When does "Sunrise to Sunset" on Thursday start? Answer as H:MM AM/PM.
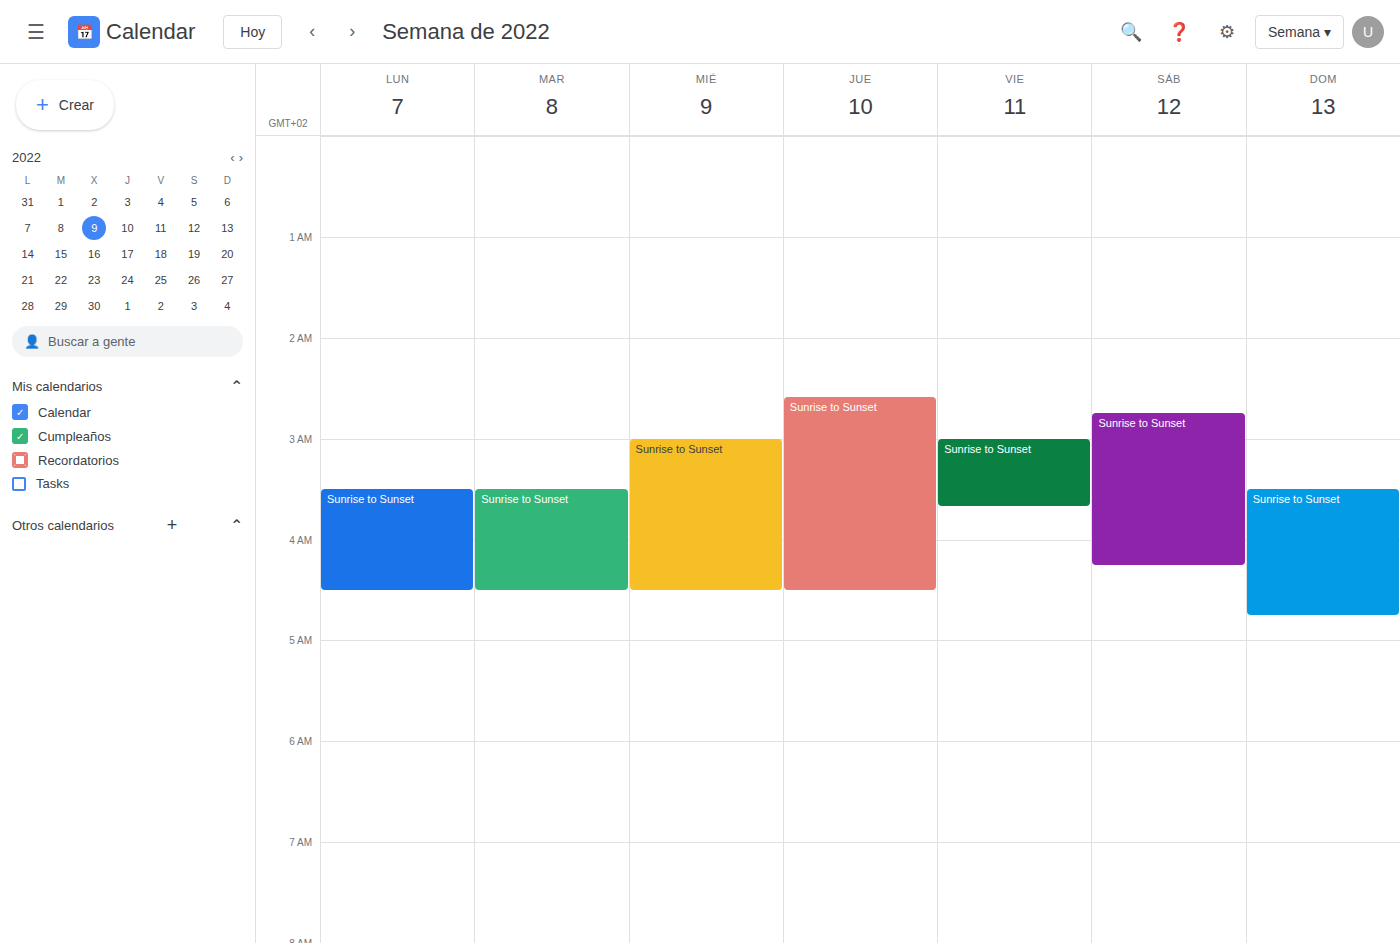
2:35 AM